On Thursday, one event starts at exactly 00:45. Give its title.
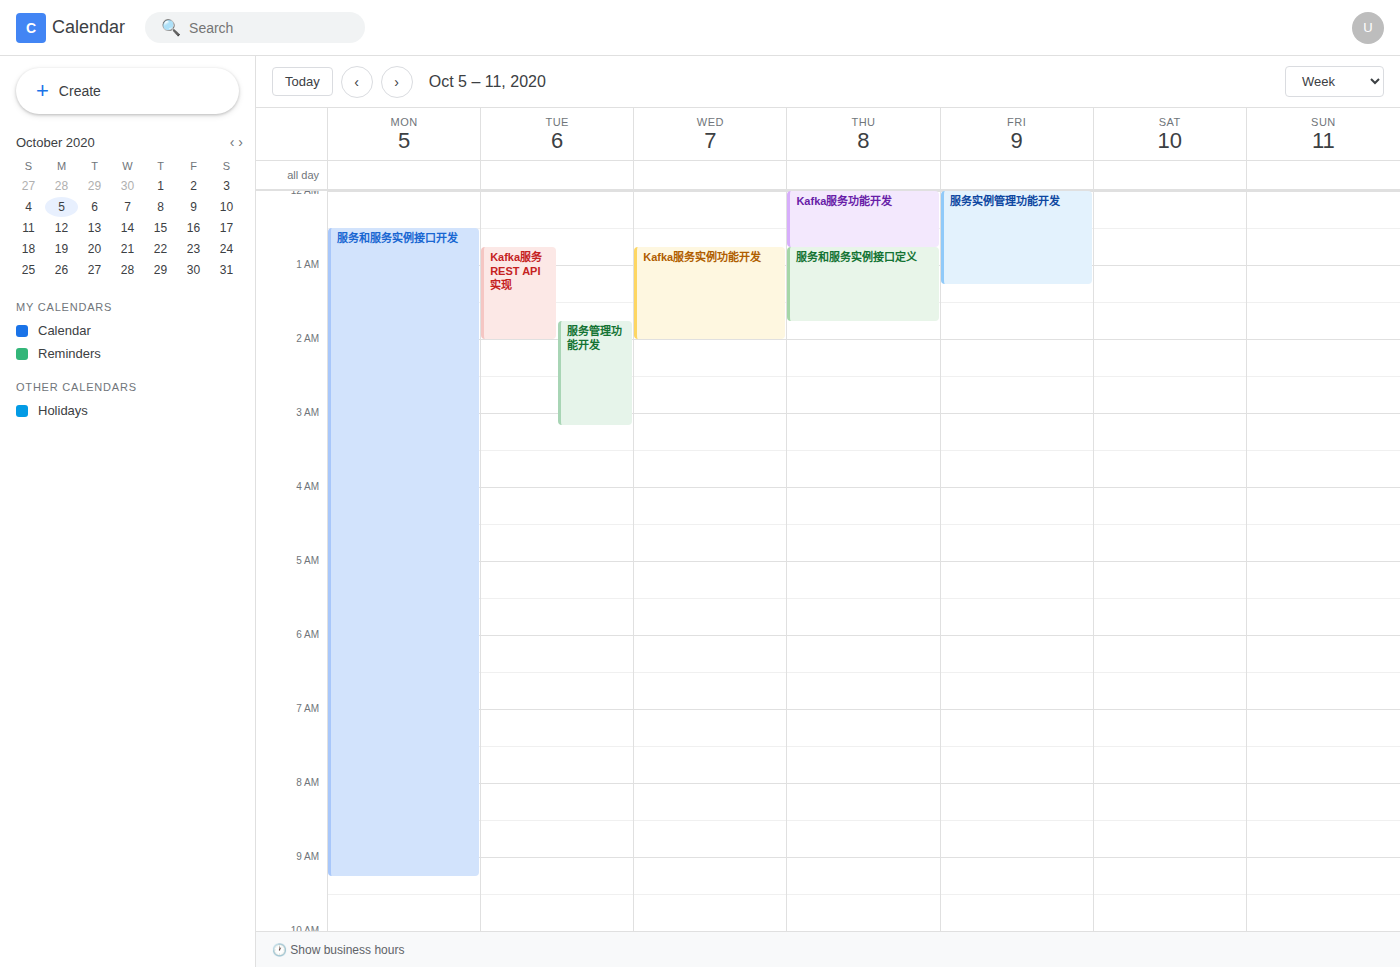
"服务和服务实例接口定义"